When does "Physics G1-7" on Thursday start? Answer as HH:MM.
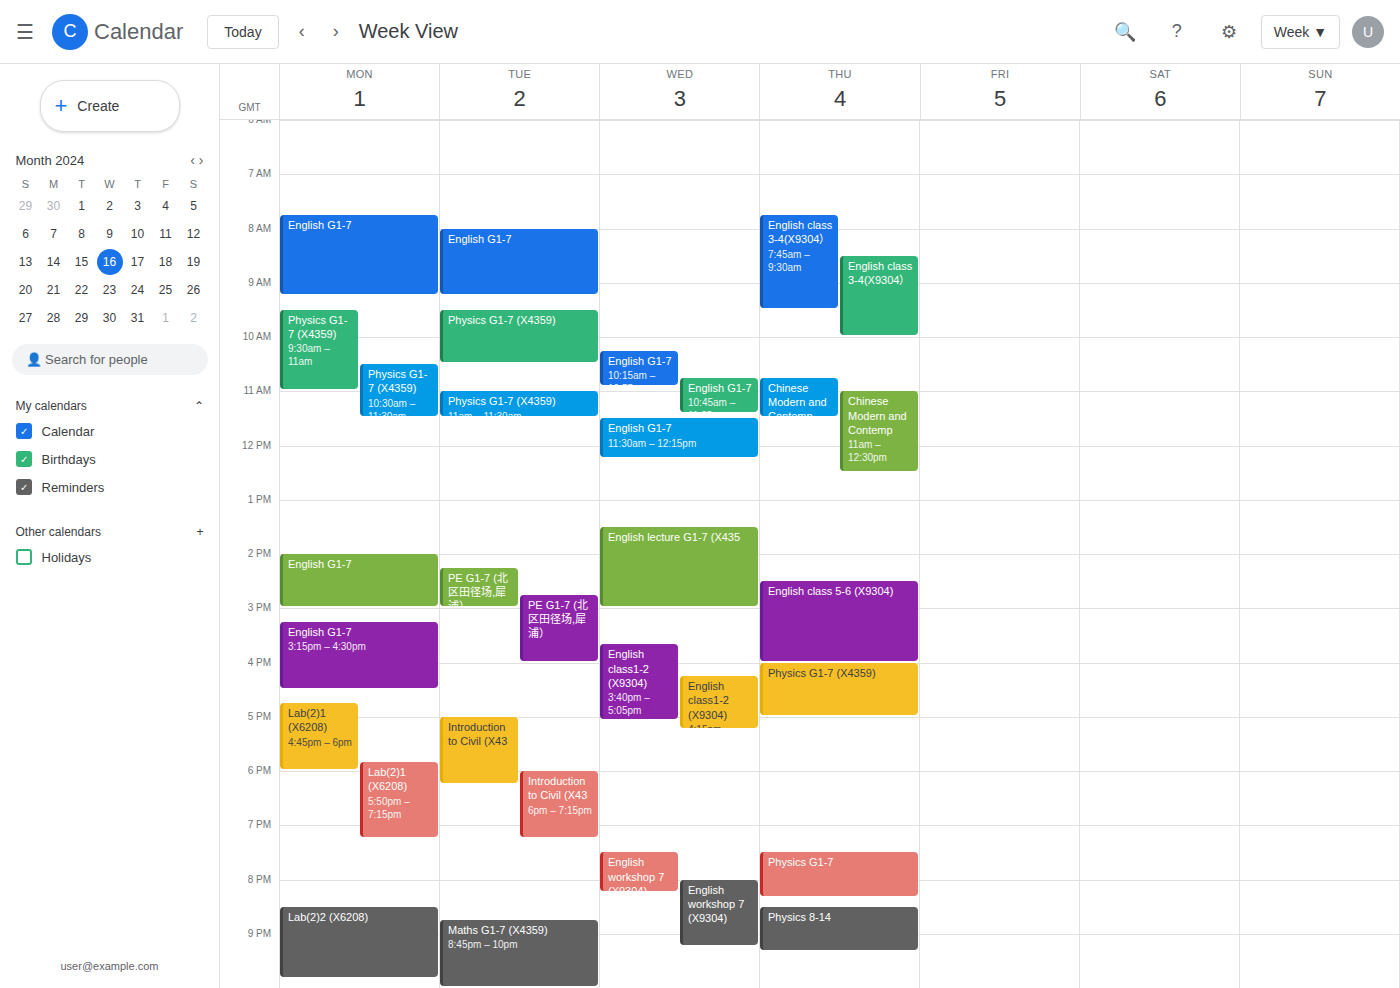
19:30